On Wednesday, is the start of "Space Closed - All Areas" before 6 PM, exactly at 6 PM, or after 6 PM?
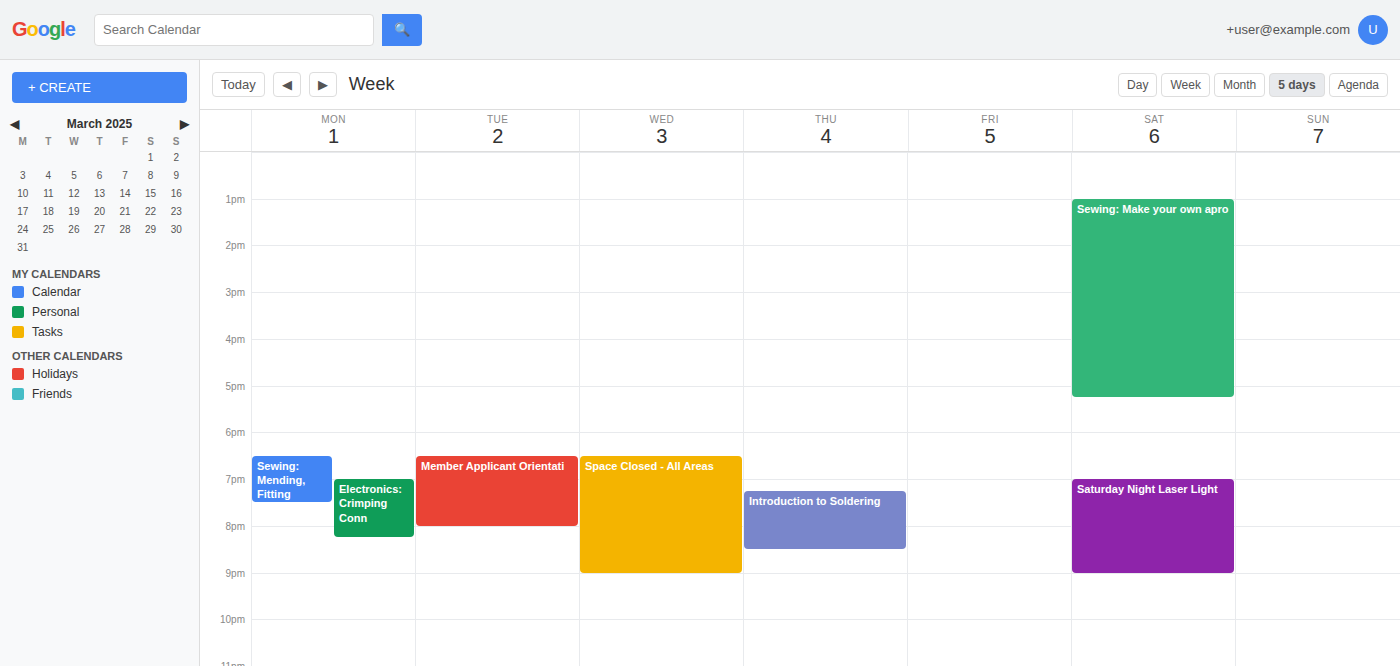
6:30 PM -- after 6 PM, 30 minutes below the 6 PM line.